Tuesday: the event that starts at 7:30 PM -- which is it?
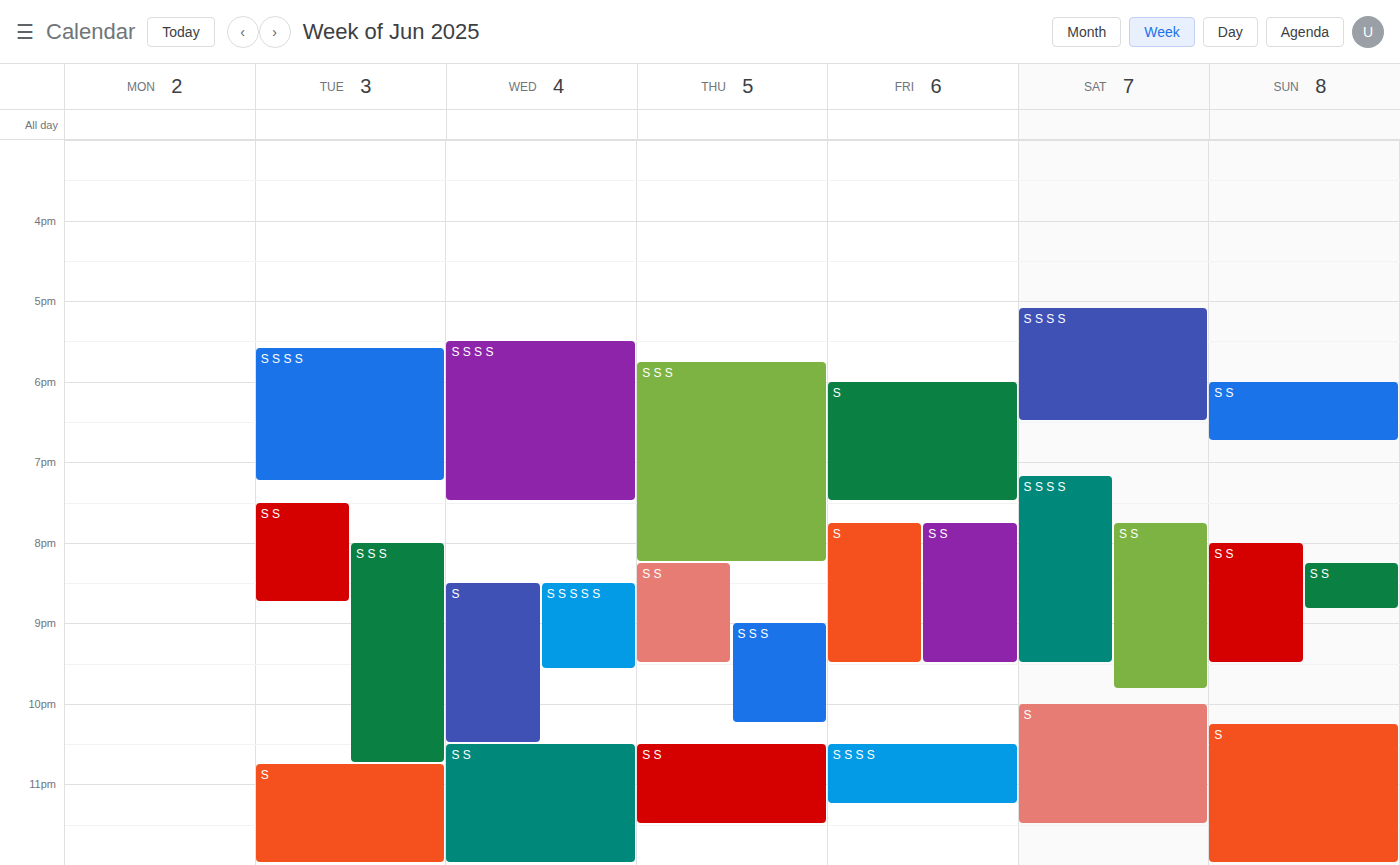
"S S"